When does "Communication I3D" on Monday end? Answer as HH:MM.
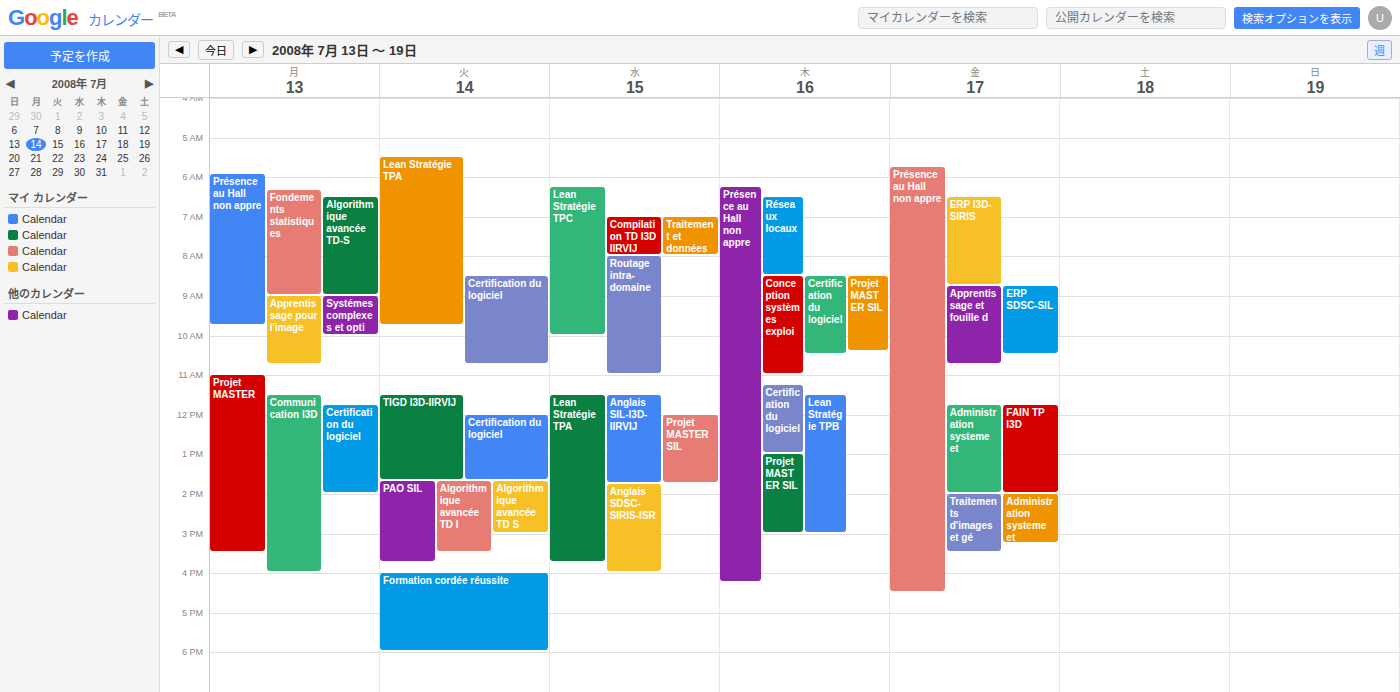
16:00